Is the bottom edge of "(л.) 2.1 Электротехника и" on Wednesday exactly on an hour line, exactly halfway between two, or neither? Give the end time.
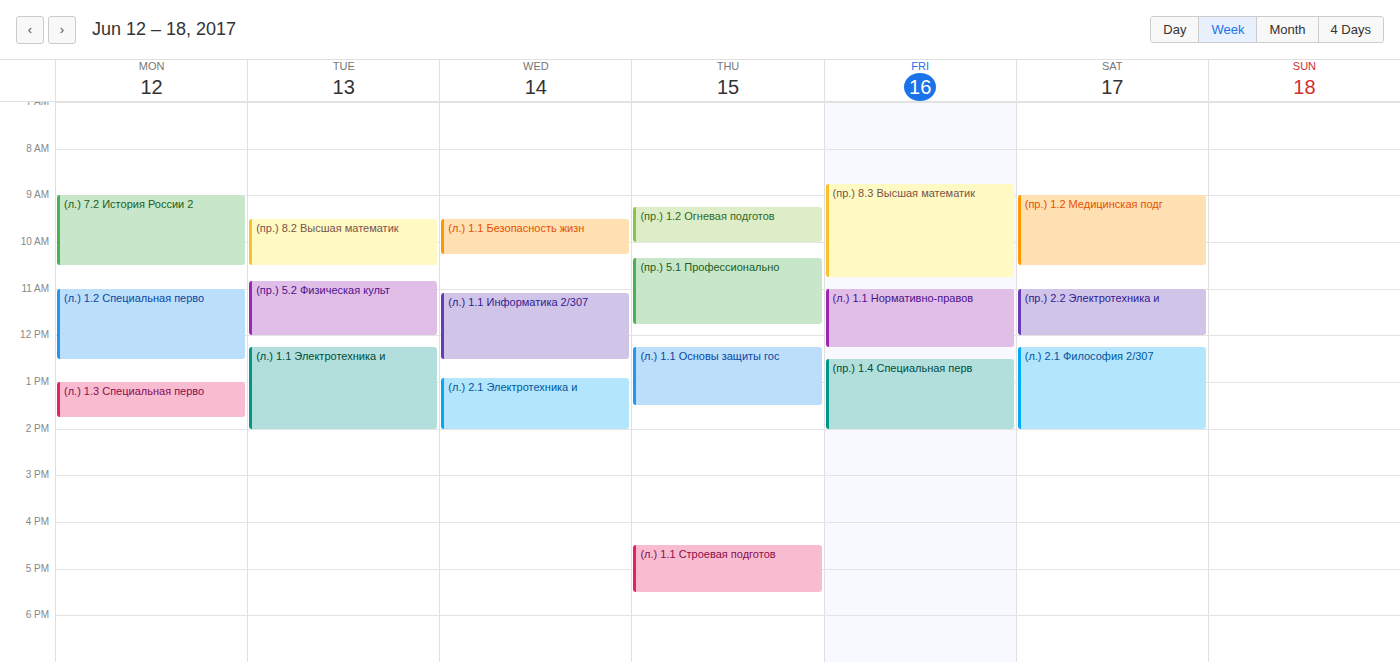
2:00 PM -- exactly on the 2 PM line.